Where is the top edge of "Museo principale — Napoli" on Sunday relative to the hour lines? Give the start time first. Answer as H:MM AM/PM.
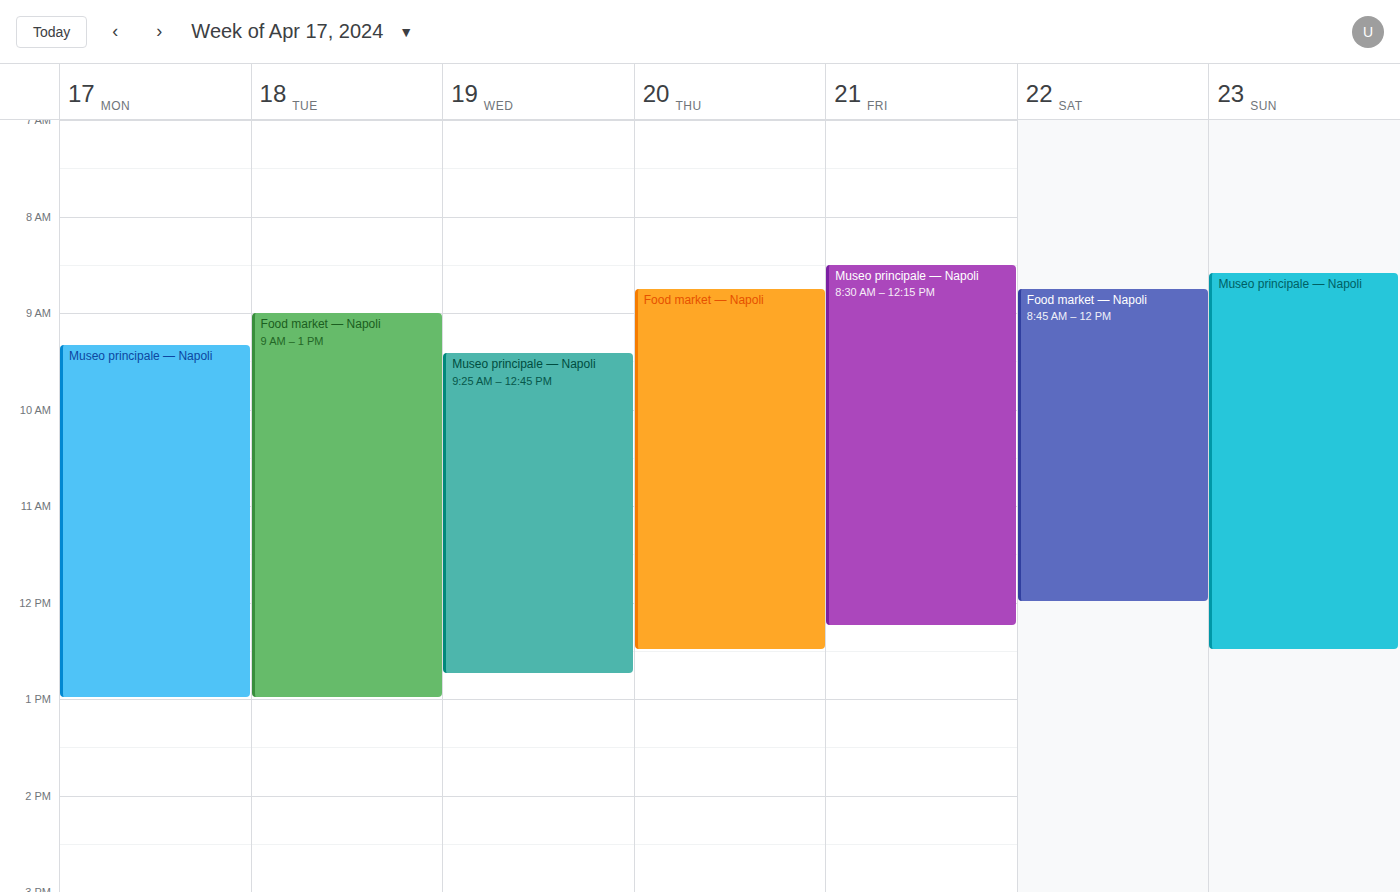
8:35 AM -- neither: 35 minutes below the 8 AM line and 25 minutes above the 9 AM line.